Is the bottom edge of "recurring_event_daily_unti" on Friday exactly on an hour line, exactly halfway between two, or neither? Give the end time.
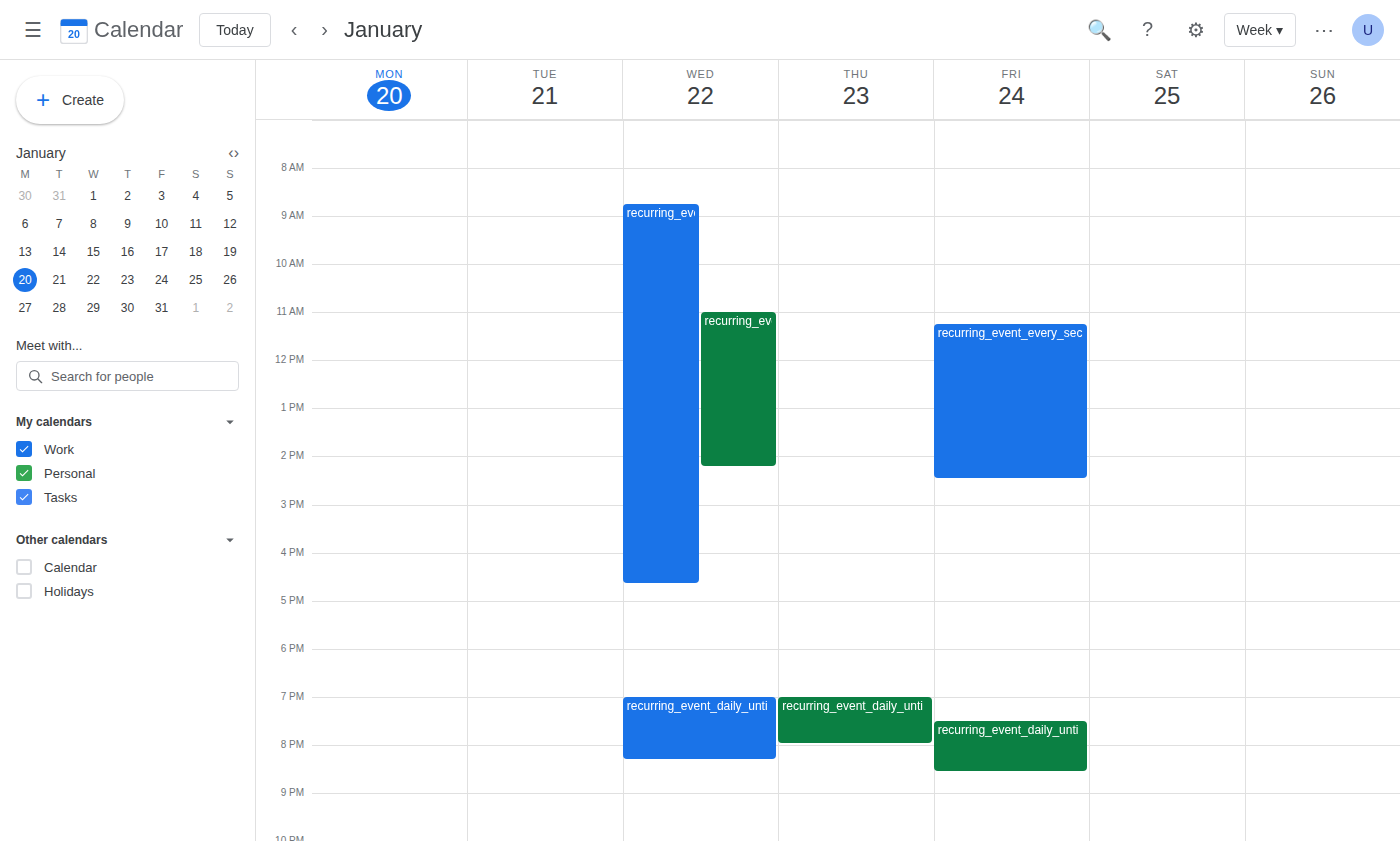
8:35 PM -- neither: 35 minutes below the 8 PM line and 25 minutes above the 9 PM line.